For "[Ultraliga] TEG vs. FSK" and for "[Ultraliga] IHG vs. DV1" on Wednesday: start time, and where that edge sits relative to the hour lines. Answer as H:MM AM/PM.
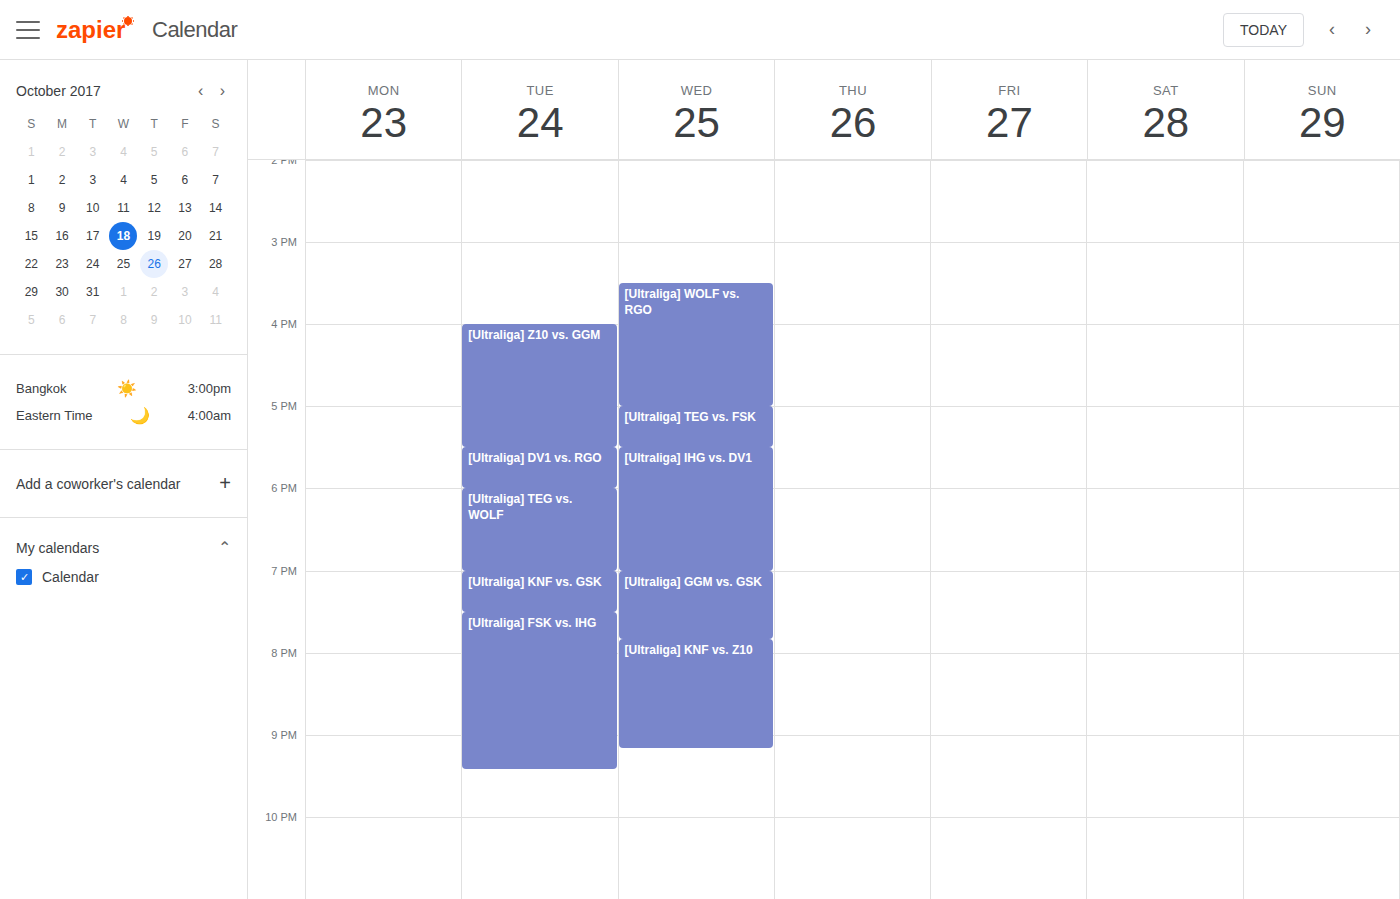
"[Ultraliga] TEG vs. FSK": 5:00 PM, exactly on the 5 PM line. "[Ultraliga] IHG vs. DV1": 5:30 PM, halfway between the 5 PM and 6 PM lines.